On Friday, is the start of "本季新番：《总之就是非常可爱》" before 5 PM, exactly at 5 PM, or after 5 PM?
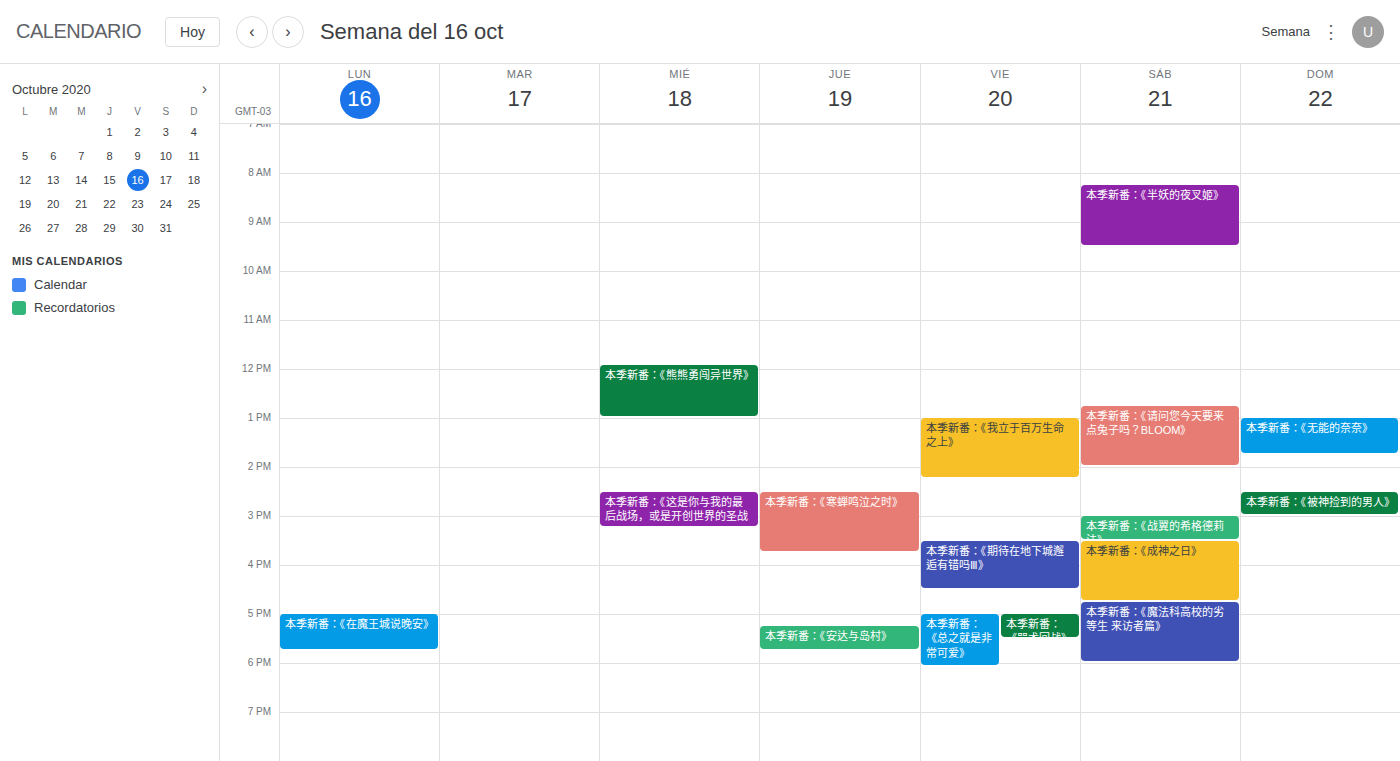
5:00 PM -- exactly at 5 PM, on the 5 PM line.